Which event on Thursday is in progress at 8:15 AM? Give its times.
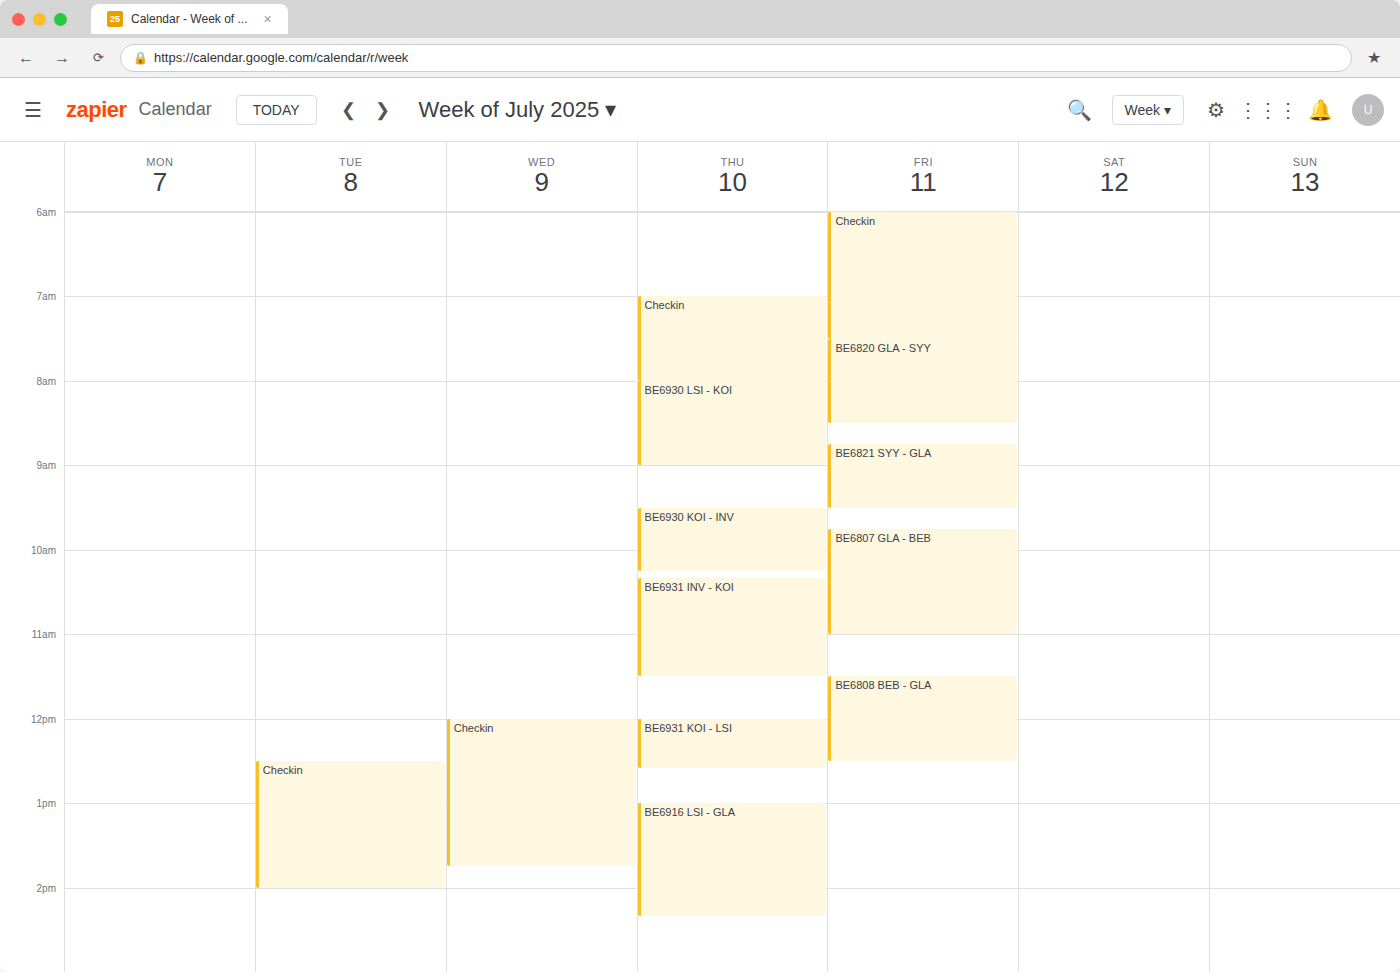
"BE6930 LSI - KOI", 8:00 AM to 9:00 AM